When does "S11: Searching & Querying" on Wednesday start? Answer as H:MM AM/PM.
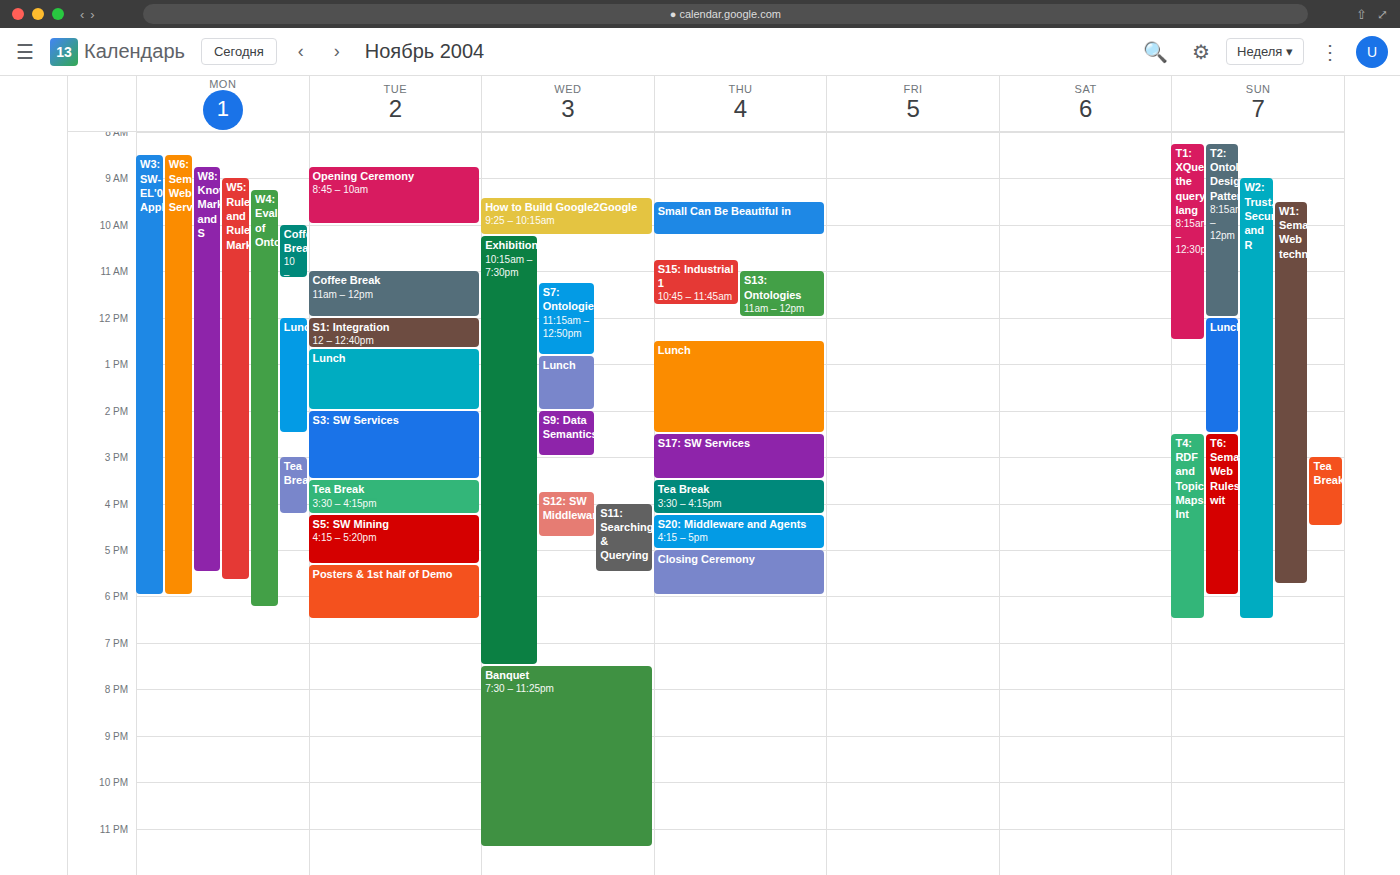
4:00 PM